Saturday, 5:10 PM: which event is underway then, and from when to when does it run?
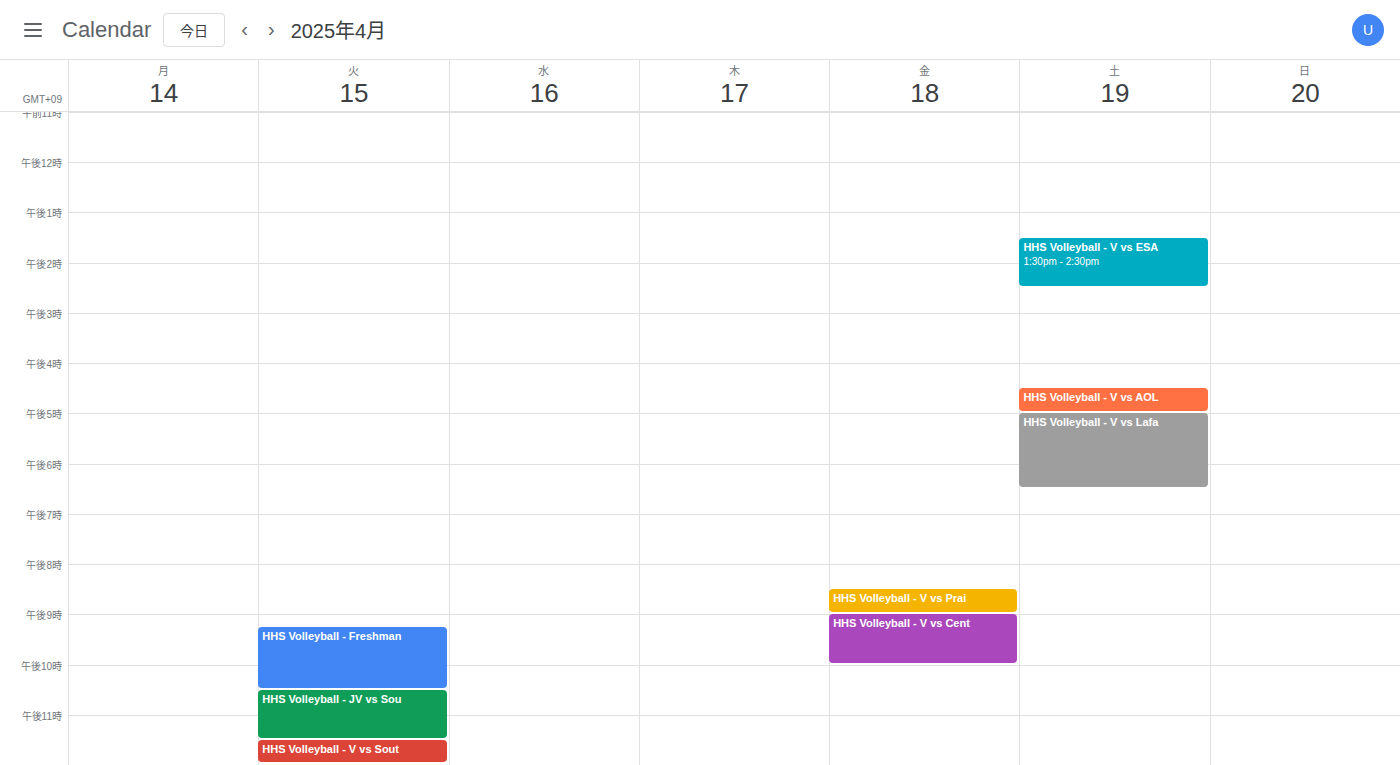
"HHS Volleyball - V vs Lafa", 5:00 PM to 6:30 PM